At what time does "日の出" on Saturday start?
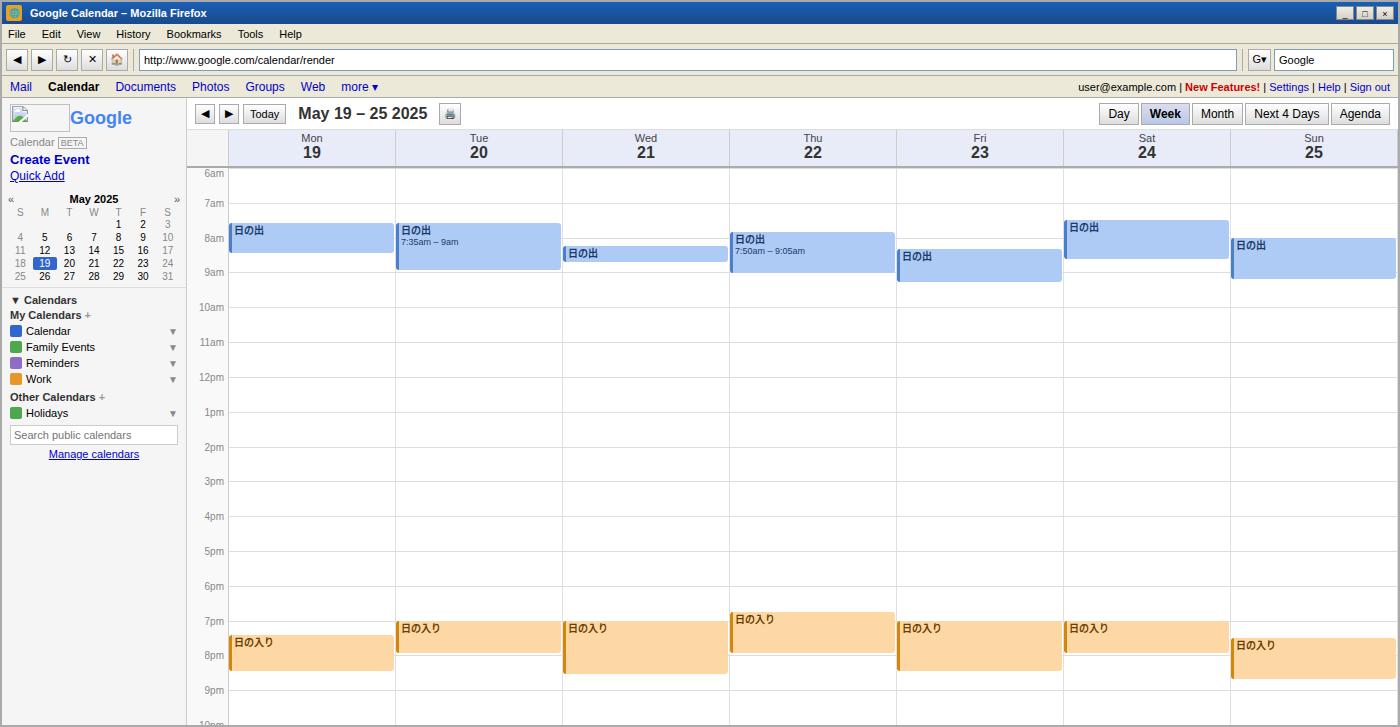
7:30 AM